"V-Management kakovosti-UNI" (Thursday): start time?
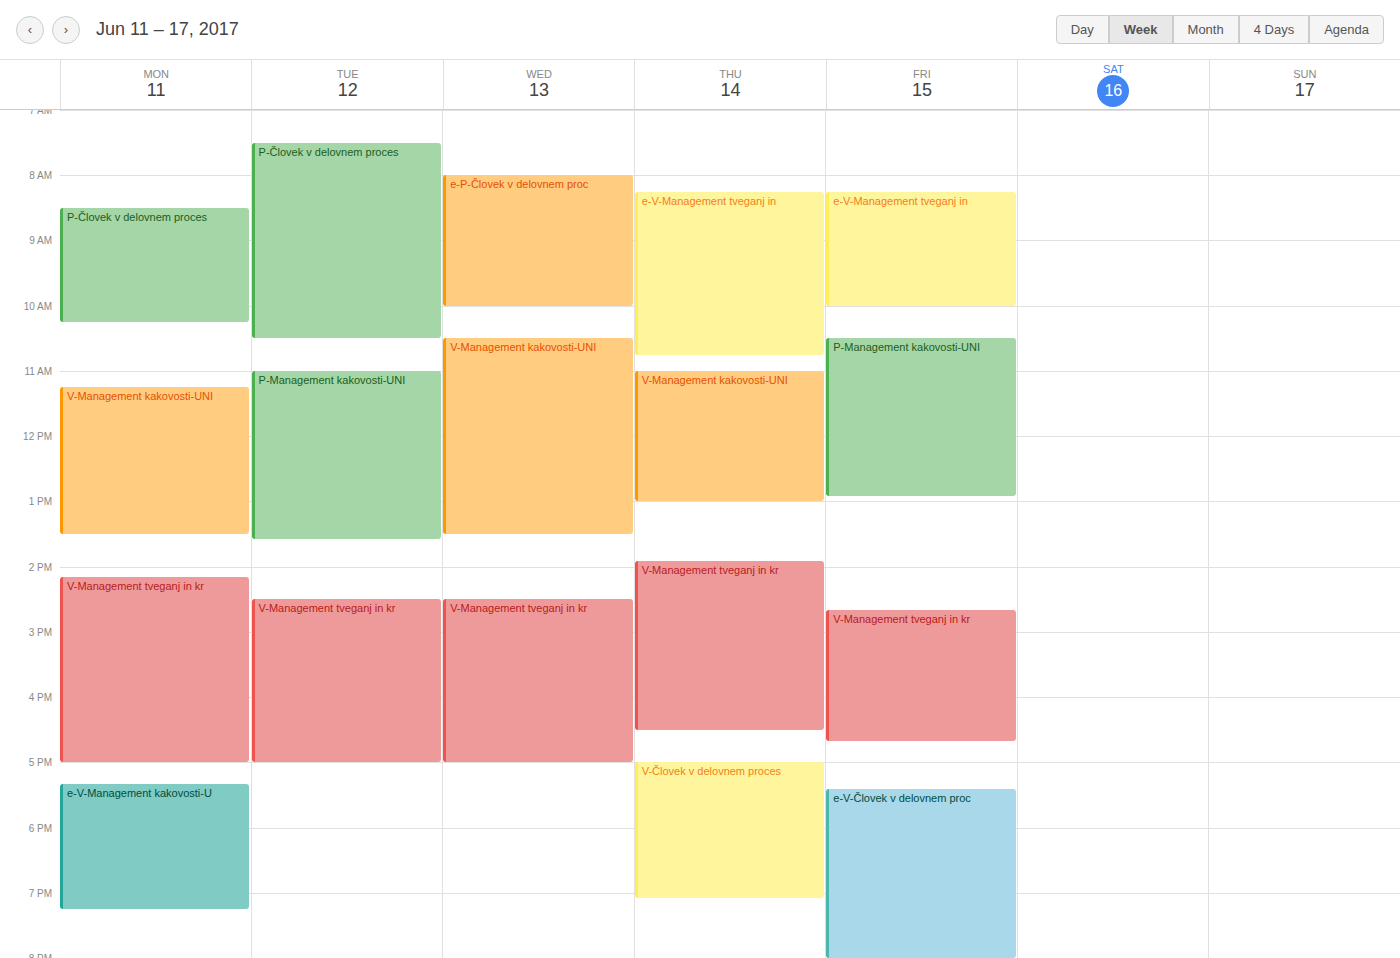
11:00 AM